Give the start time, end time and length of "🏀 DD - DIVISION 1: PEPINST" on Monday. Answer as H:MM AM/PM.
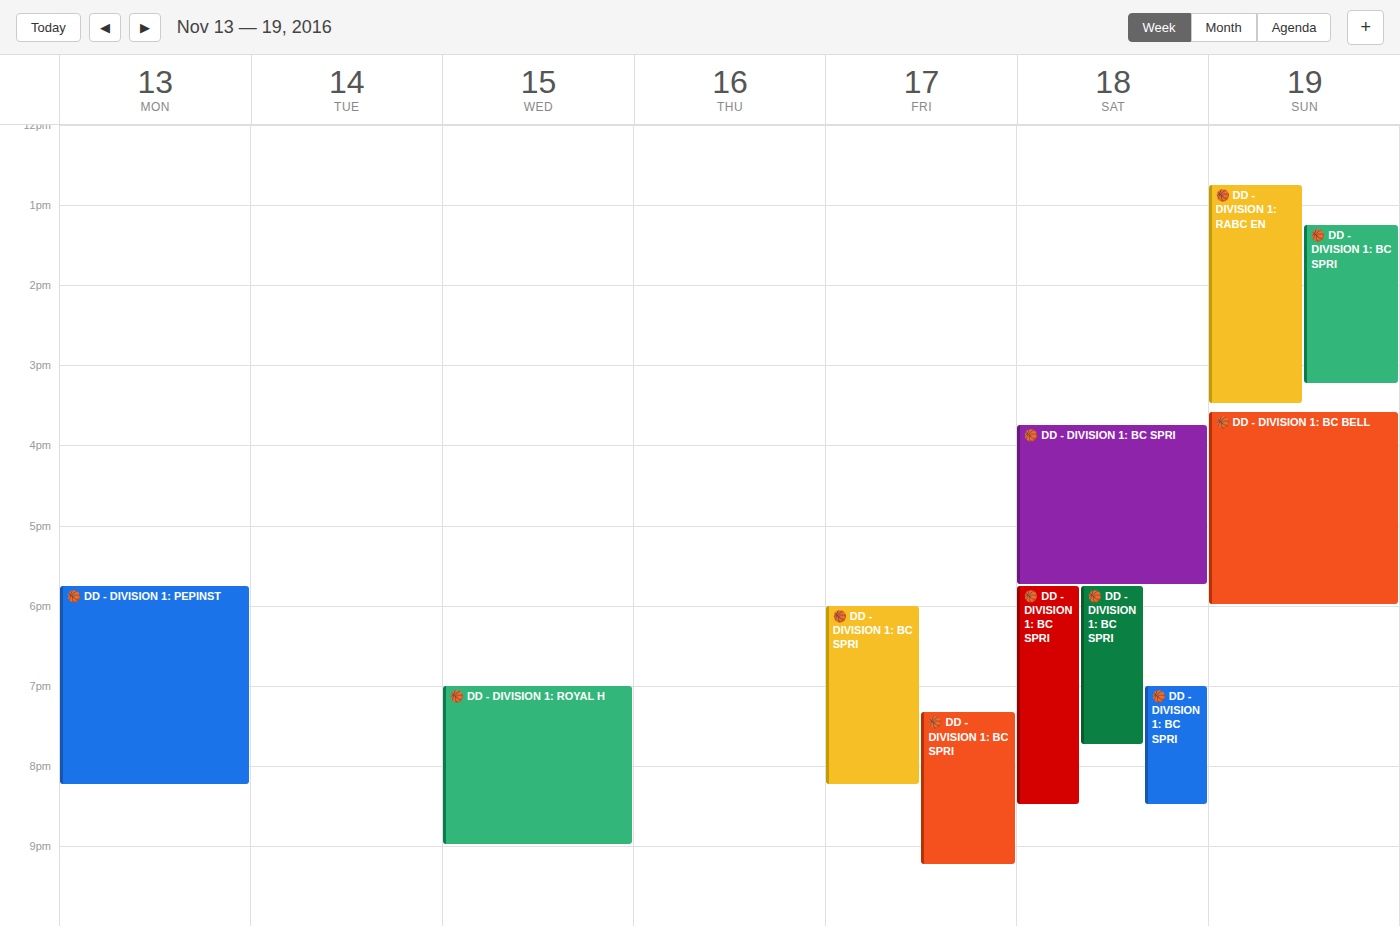
5:45 PM to 8:15 PM, 2 hours 30 minutes